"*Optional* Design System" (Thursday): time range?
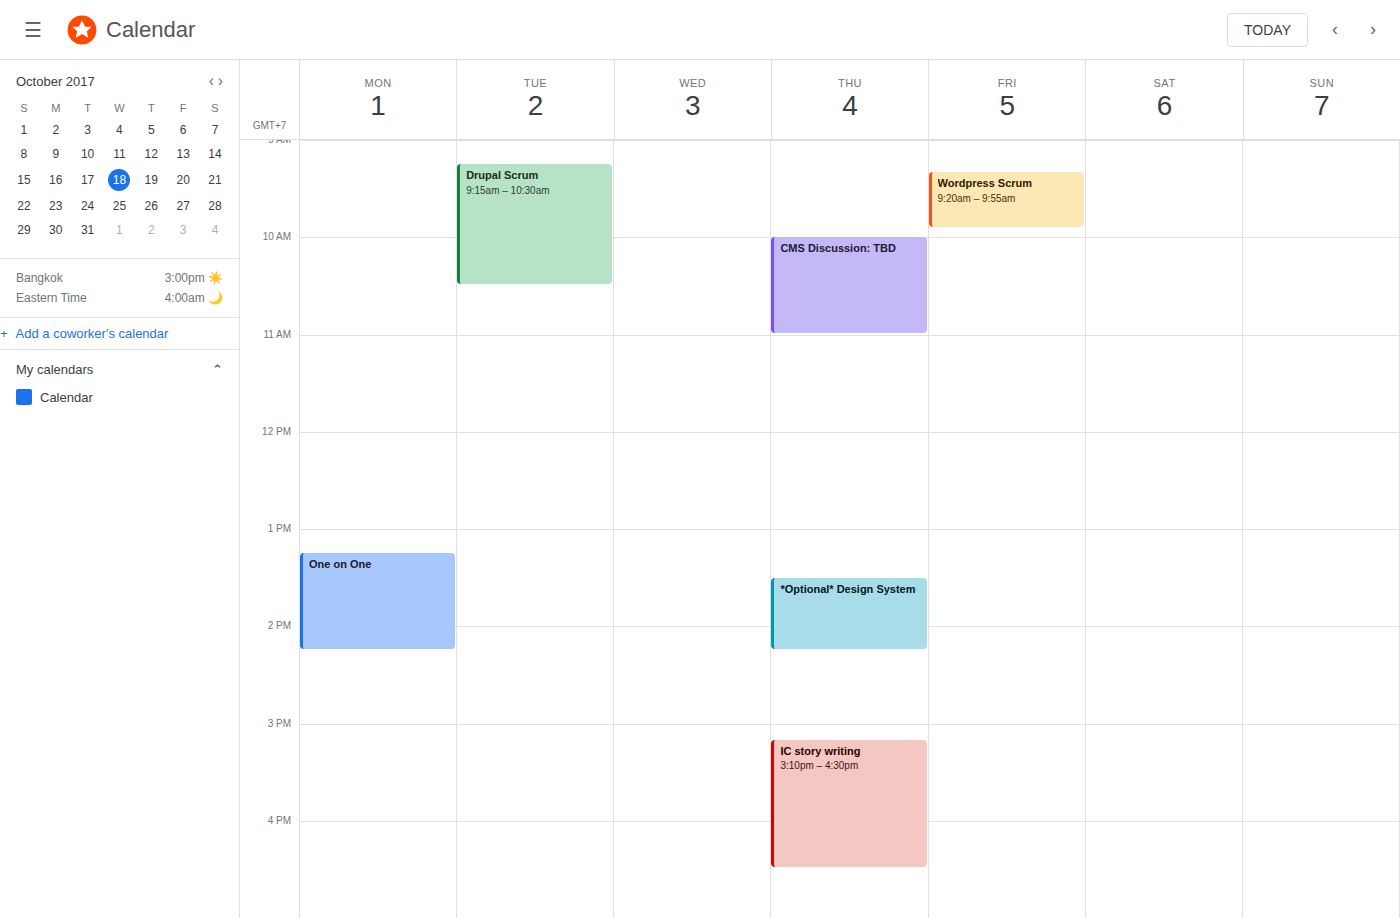
1:30 PM to 2:15 PM